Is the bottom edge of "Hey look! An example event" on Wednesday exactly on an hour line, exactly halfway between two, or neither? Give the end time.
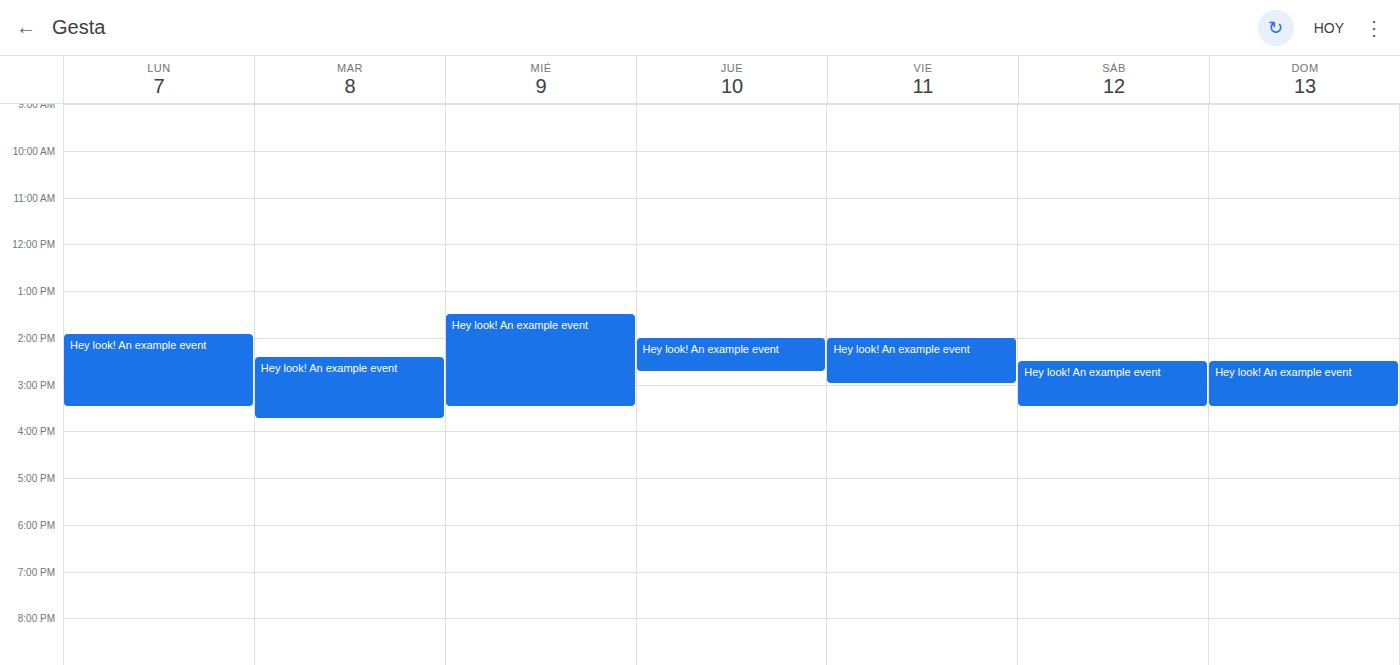
3:30 PM -- halfway between the 3 PM and 4 PM lines.